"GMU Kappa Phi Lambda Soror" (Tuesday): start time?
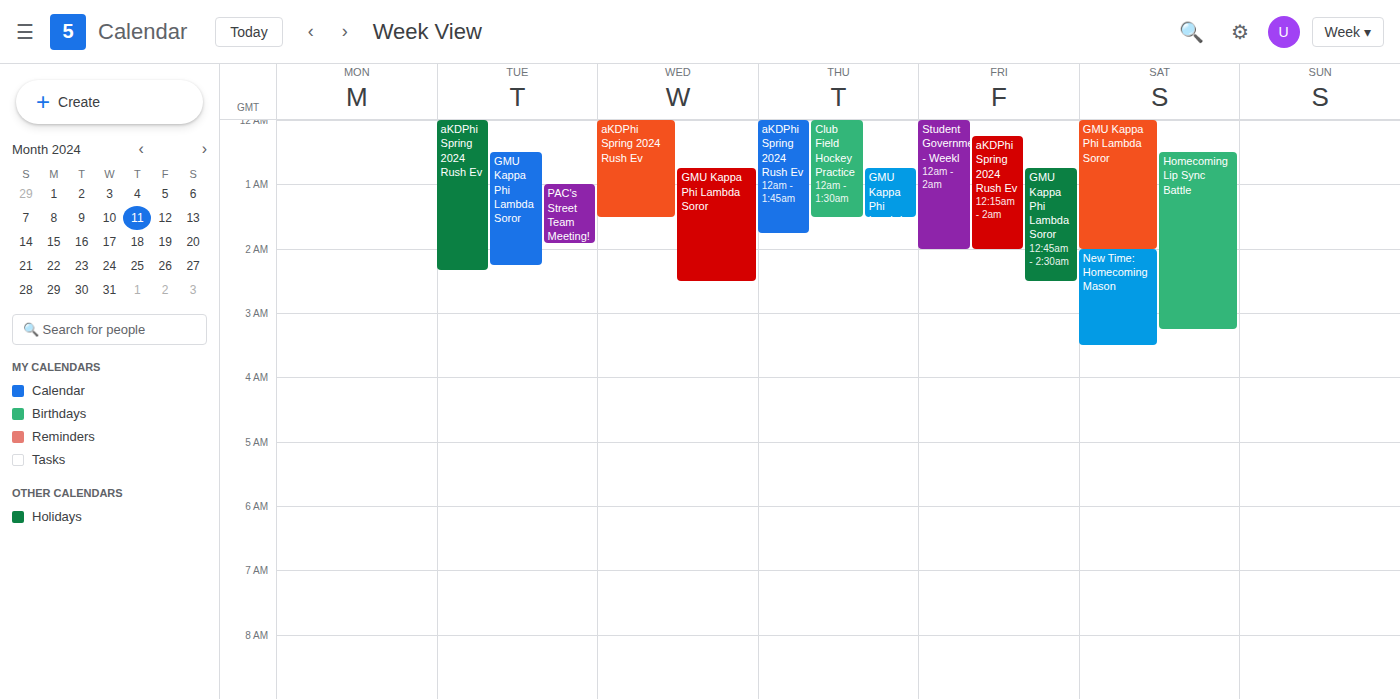
12:30 AM